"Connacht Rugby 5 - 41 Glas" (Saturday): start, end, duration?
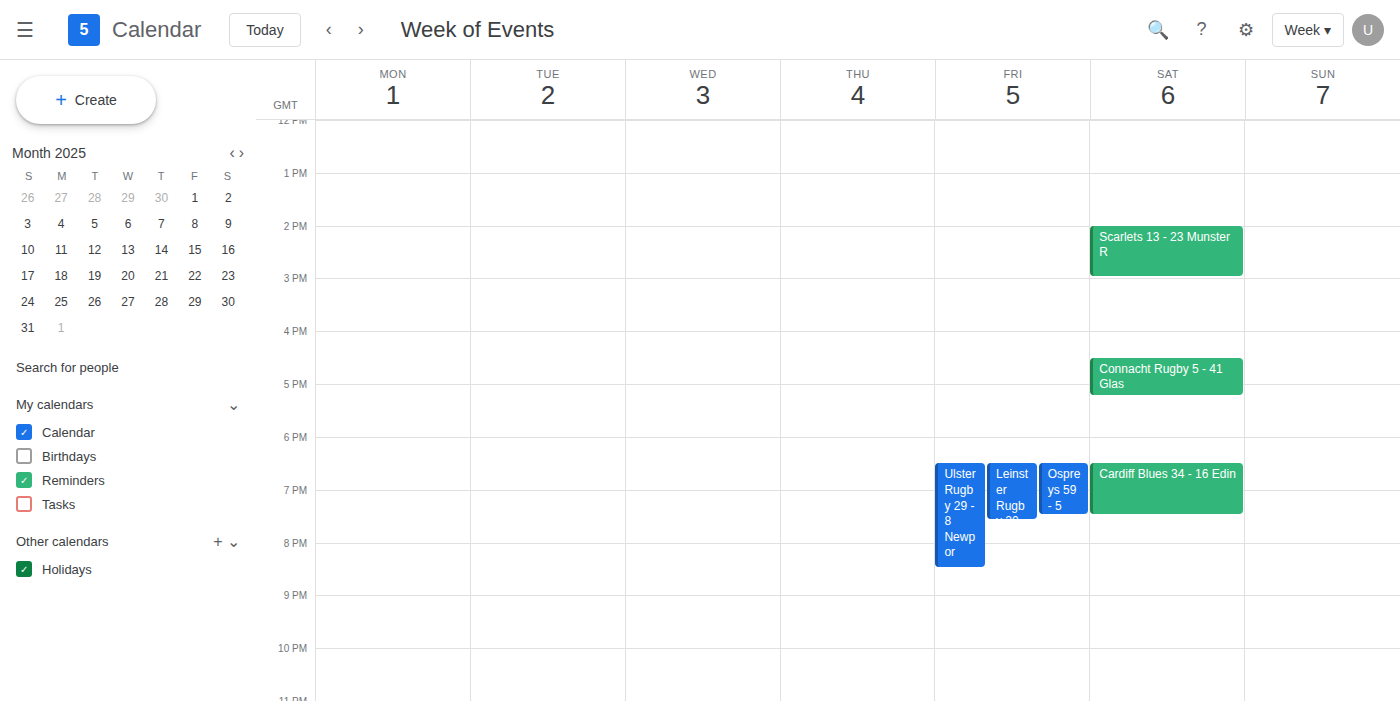
4:30 PM to 5:15 PM, 45 minutes